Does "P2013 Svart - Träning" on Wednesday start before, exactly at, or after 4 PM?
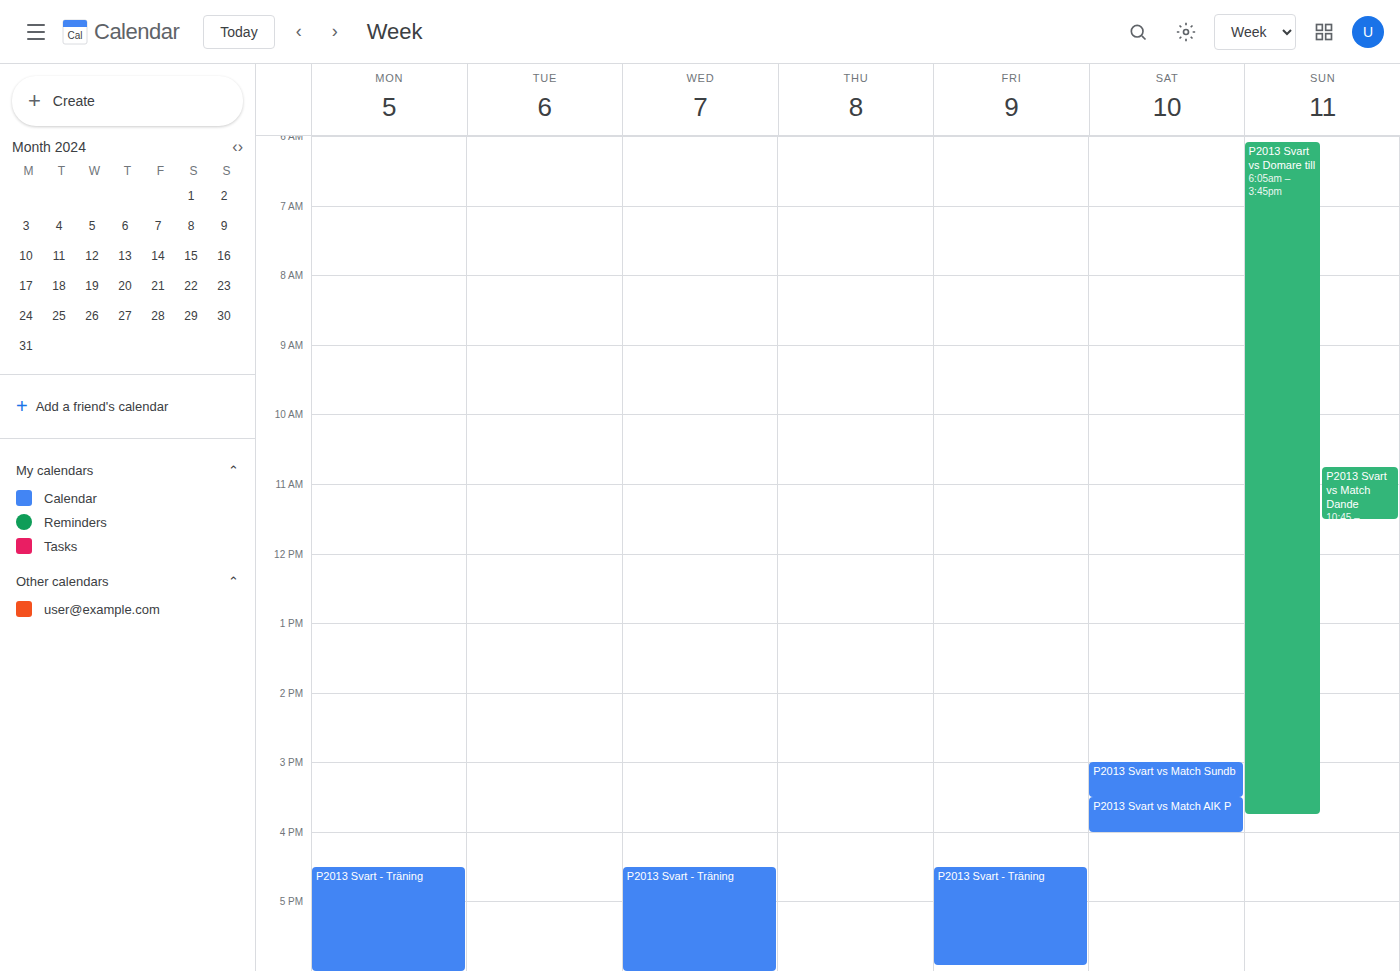
4:30 PM -- after 4 PM, 30 minutes below the 4 PM line.